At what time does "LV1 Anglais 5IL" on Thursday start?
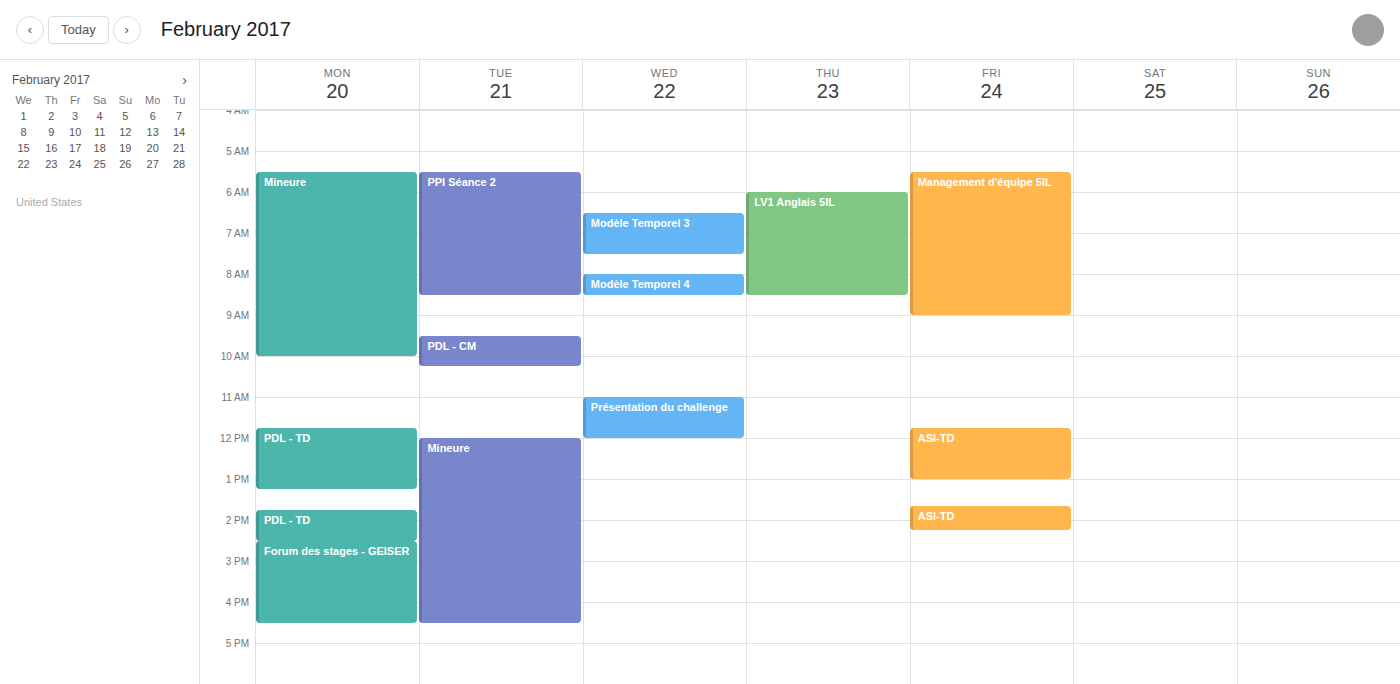
6:00 AM